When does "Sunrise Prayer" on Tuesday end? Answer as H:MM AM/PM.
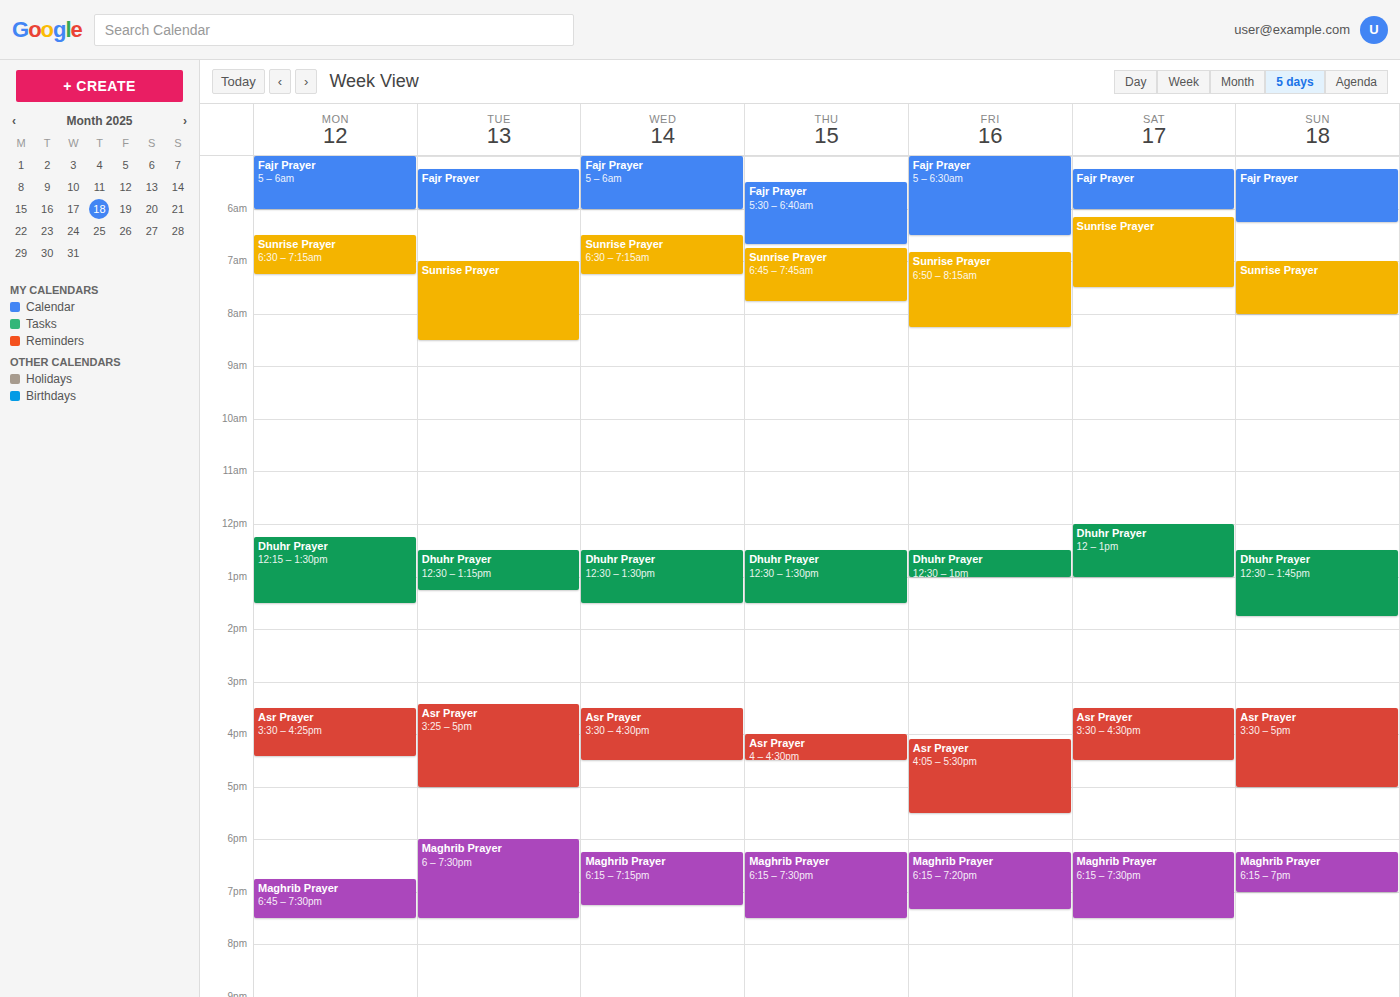
8:30 AM